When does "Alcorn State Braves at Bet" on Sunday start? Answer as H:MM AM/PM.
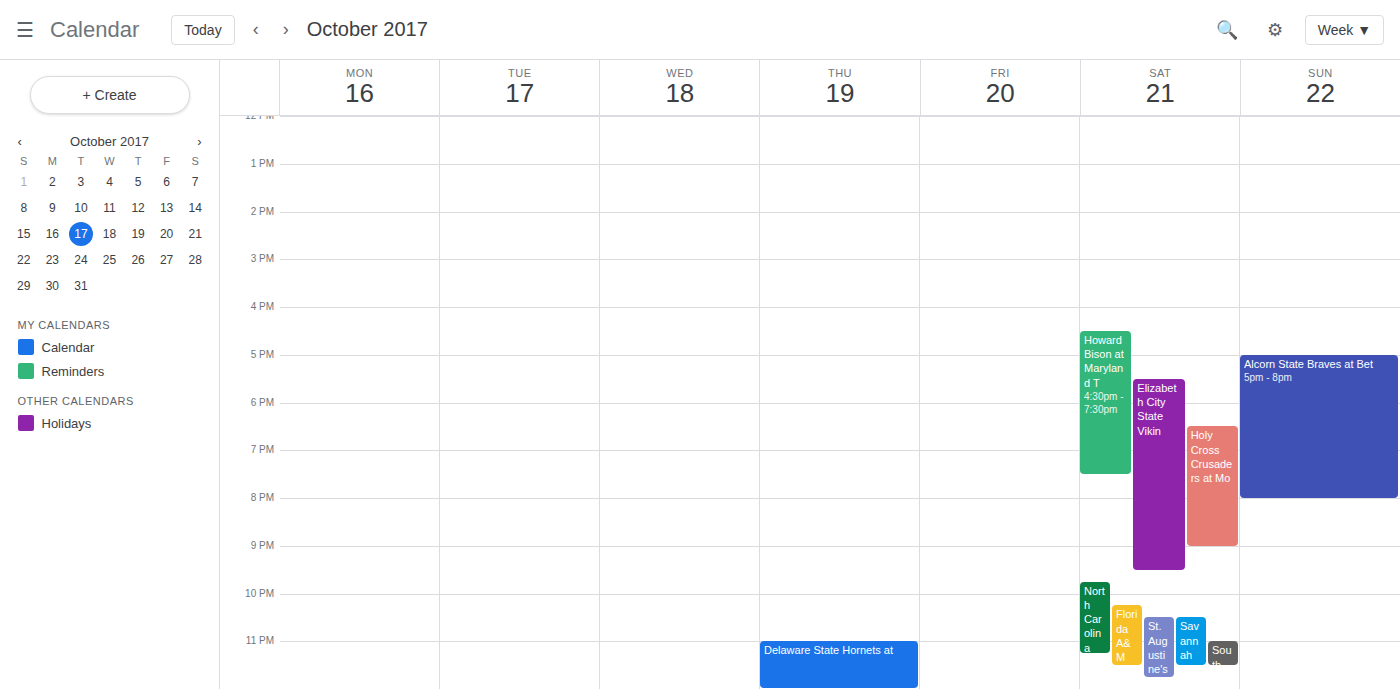
5:00 PM